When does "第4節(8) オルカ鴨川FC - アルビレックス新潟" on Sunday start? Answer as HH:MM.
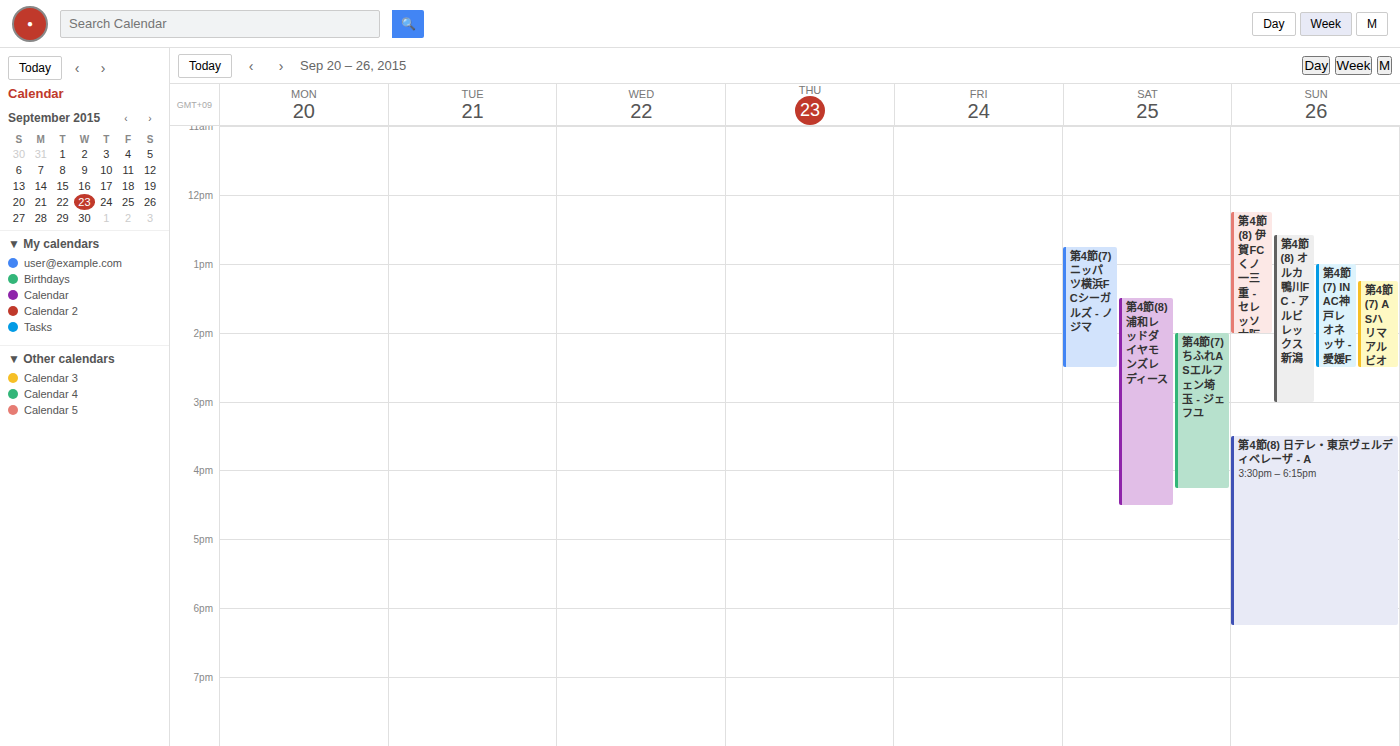
12:35